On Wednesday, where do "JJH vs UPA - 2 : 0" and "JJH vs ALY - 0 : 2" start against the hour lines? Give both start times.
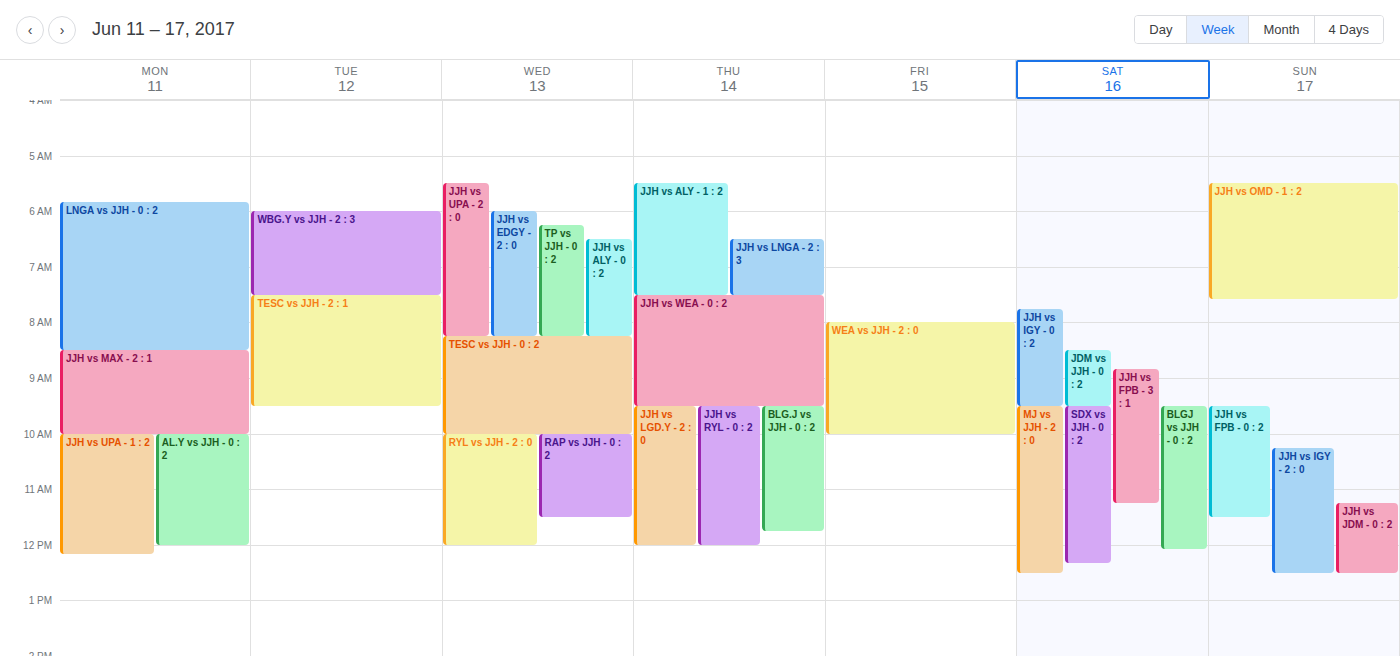
"JJH vs UPA - 2 : 0": 5:30 AM, halfway between the 5 AM and 6 AM lines. "JJH vs ALY - 0 : 2": 6:30 AM, halfway between the 6 AM and 7 AM lines.